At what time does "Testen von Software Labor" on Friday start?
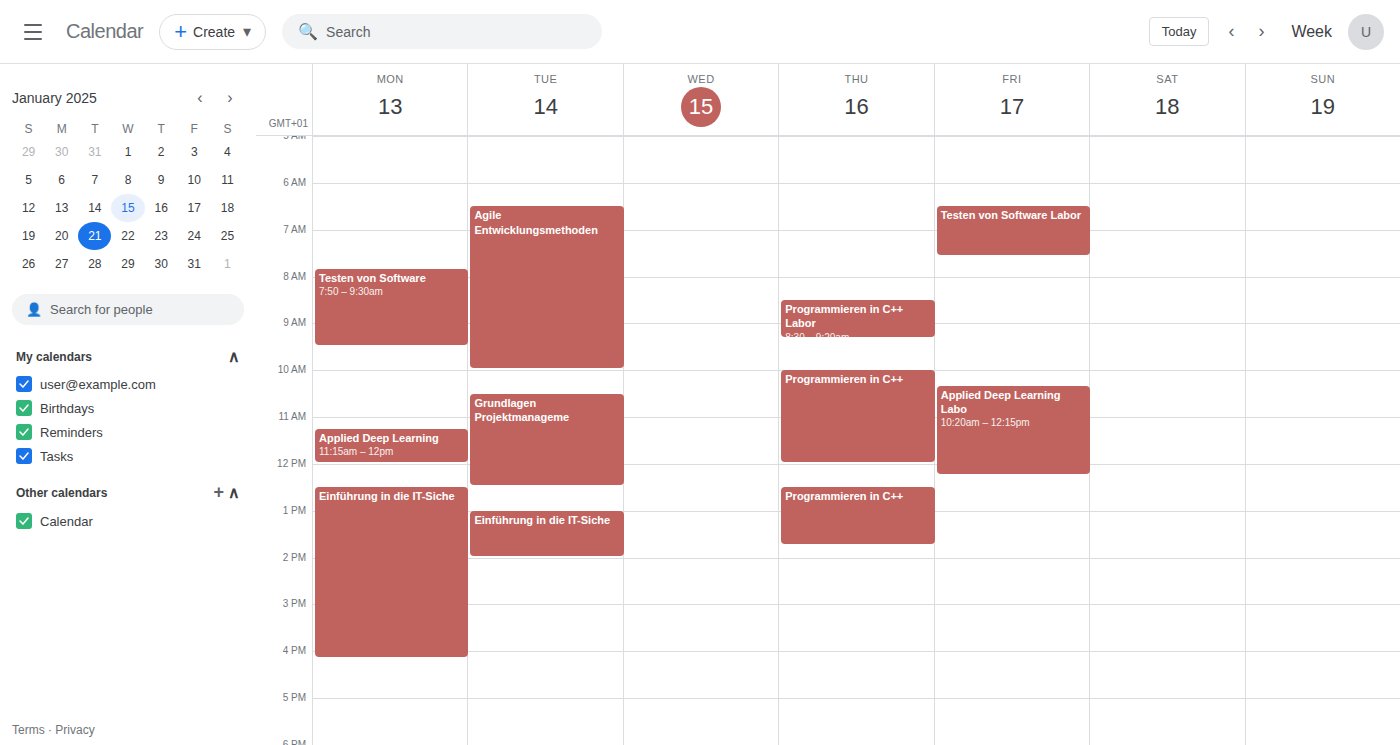
6:30 AM